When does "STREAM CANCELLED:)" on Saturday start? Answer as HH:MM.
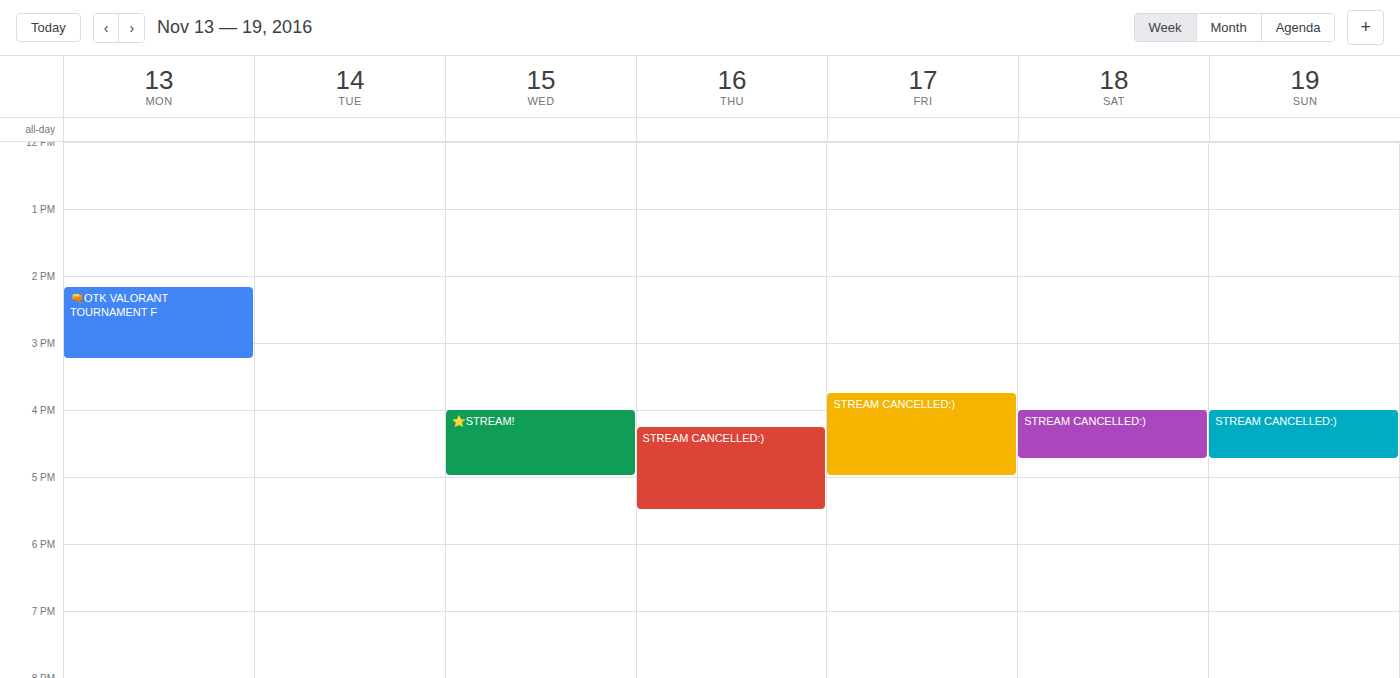
16:00